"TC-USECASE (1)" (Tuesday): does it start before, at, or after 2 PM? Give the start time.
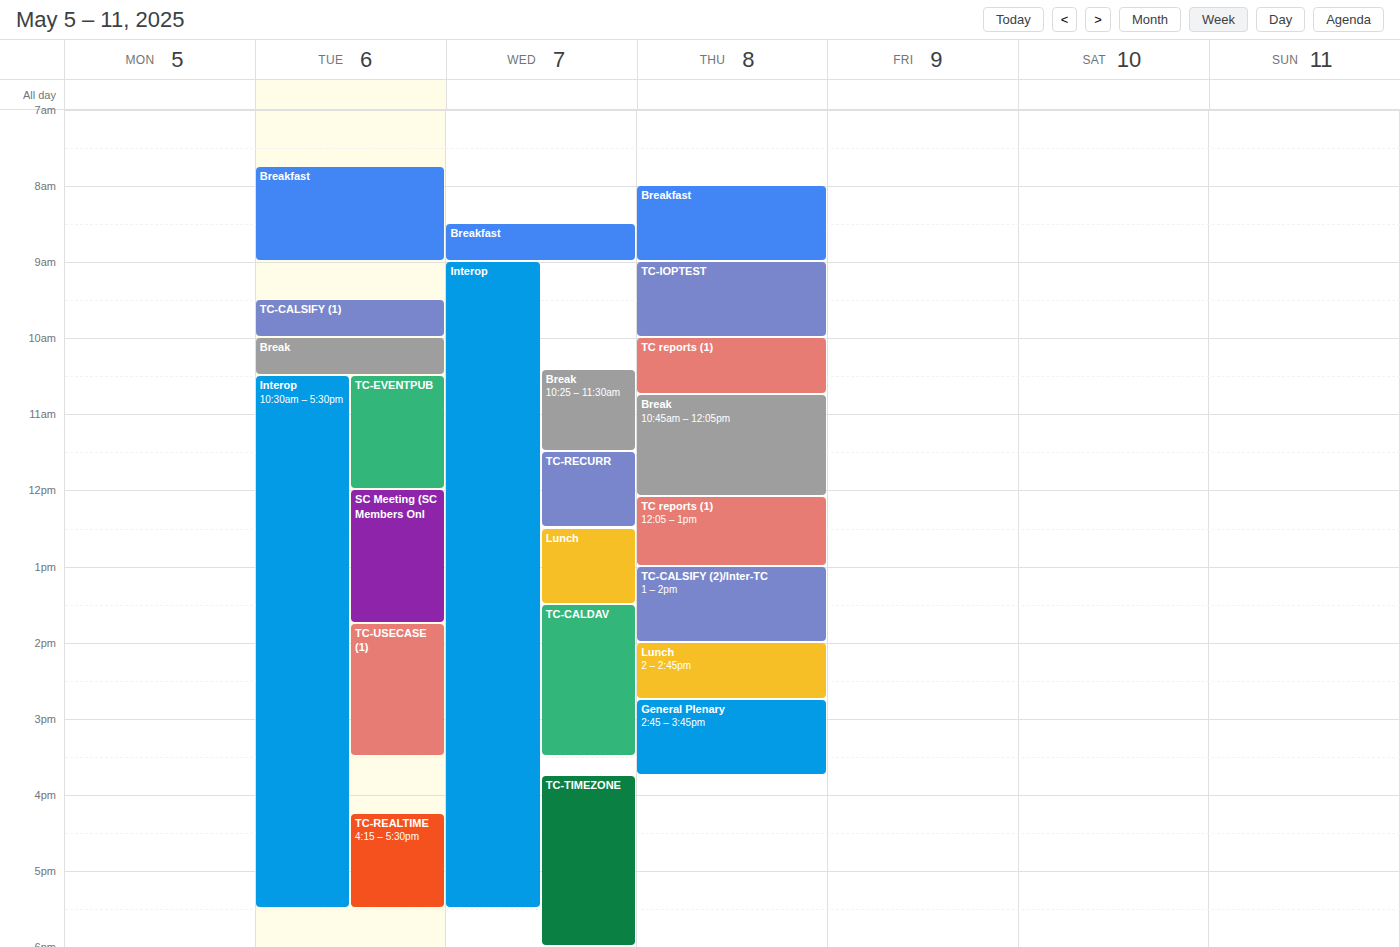
1:45 PM -- before 2 PM, 15 minutes above the 2 PM line.